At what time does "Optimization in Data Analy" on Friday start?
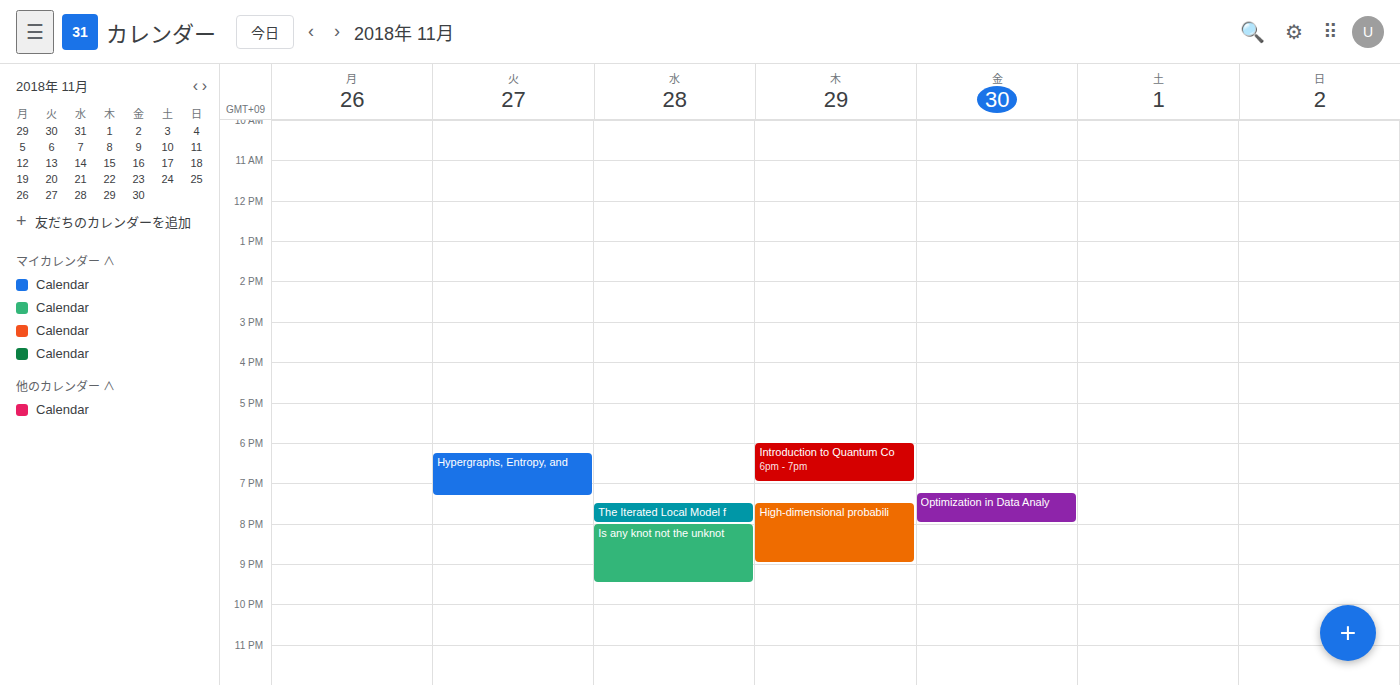
7:15 PM